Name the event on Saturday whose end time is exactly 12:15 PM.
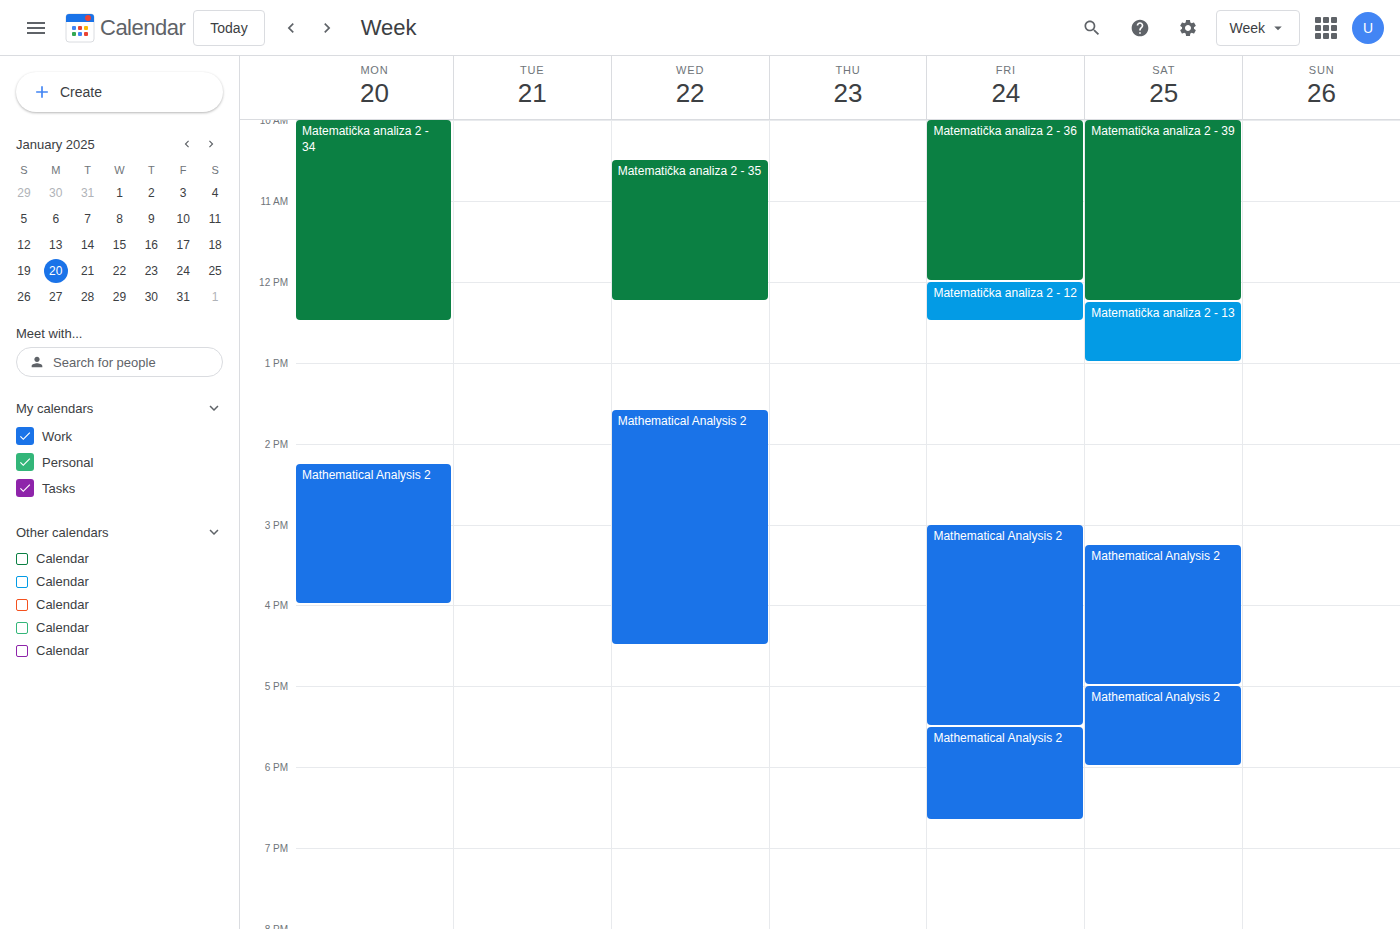
"Matematička analiza 2 - 39"